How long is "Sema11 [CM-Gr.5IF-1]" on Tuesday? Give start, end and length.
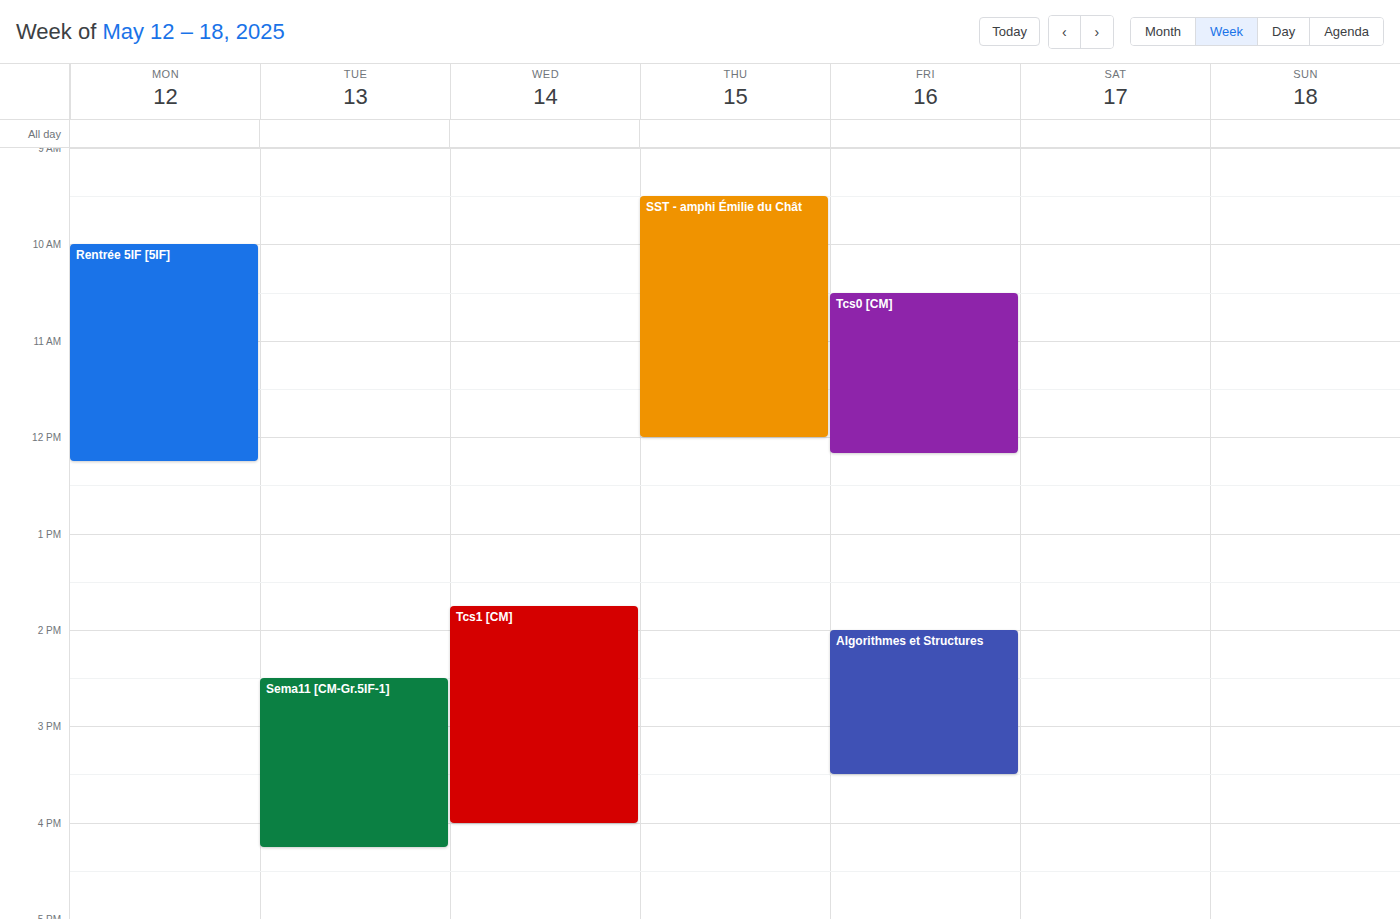
14:30 to 16:15, 1 hour 45 minutes